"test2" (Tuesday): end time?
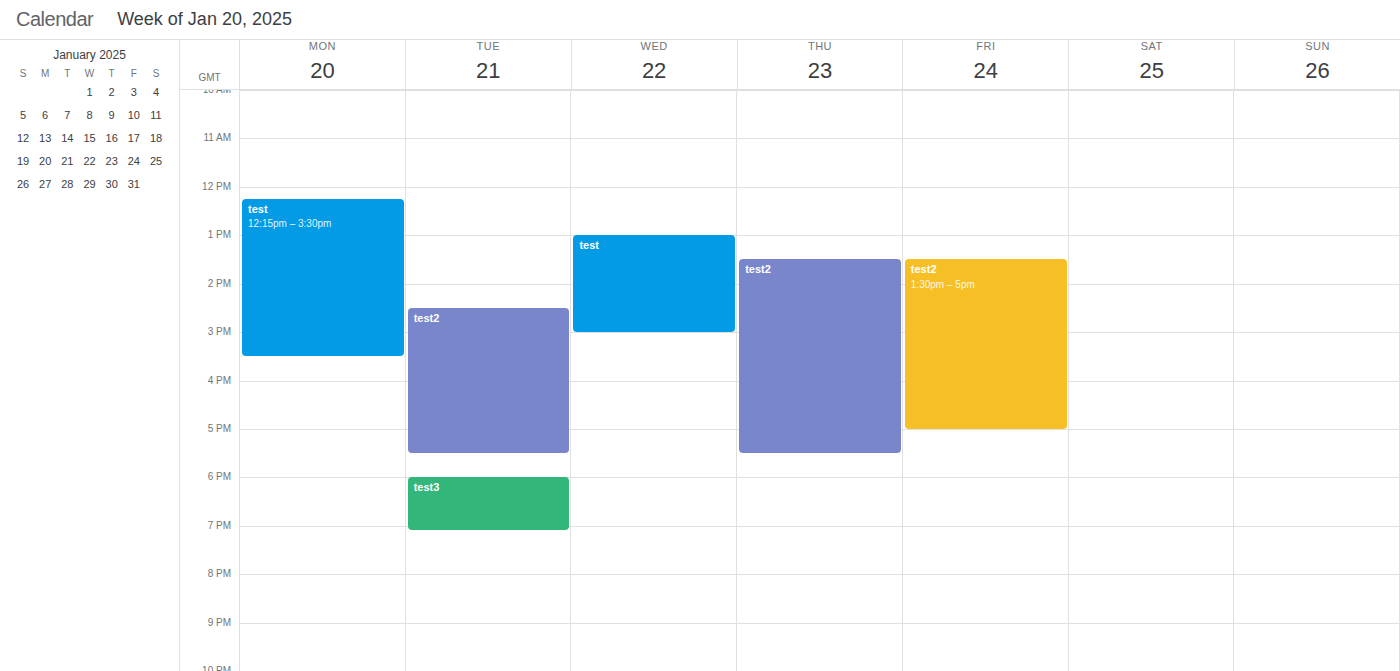
5:30 PM